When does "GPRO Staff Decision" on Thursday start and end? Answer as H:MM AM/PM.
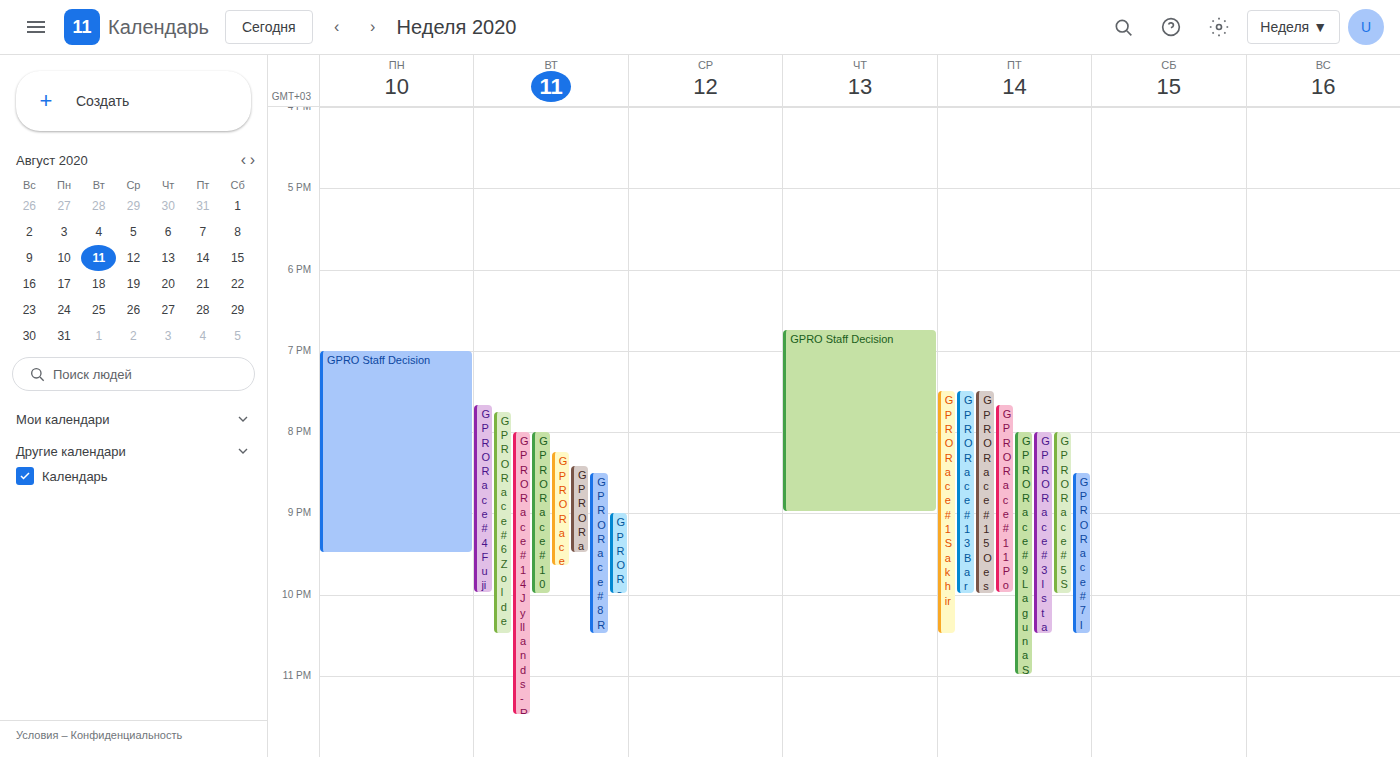
6:45 PM to 9:00 PM